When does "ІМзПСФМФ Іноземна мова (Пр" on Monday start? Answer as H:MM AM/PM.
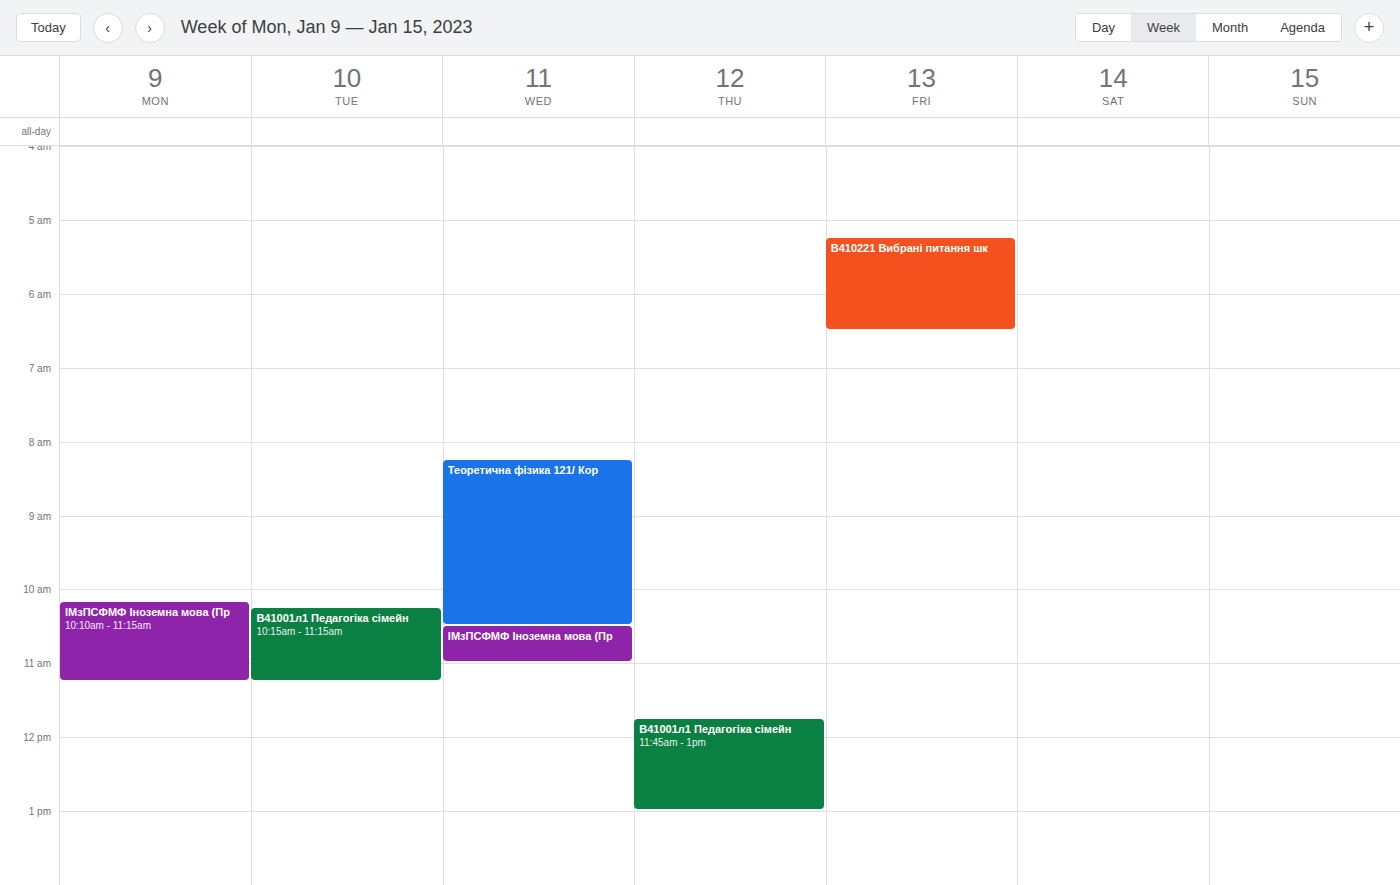
10:10 AM